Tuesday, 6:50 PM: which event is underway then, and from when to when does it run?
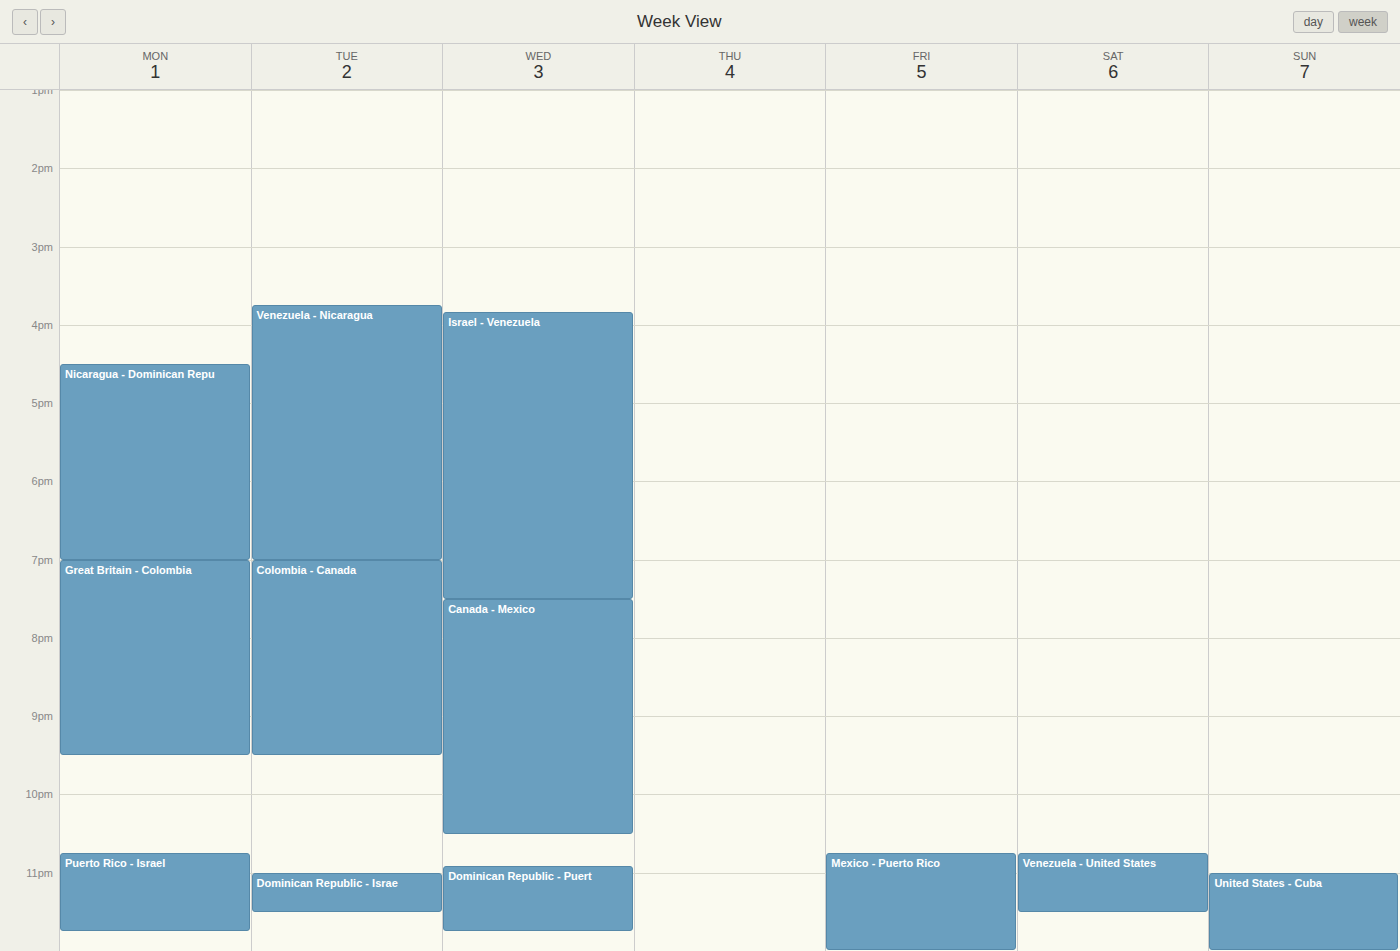
"Venezuela - Nicaragua", 3:45 PM to 7:00 PM